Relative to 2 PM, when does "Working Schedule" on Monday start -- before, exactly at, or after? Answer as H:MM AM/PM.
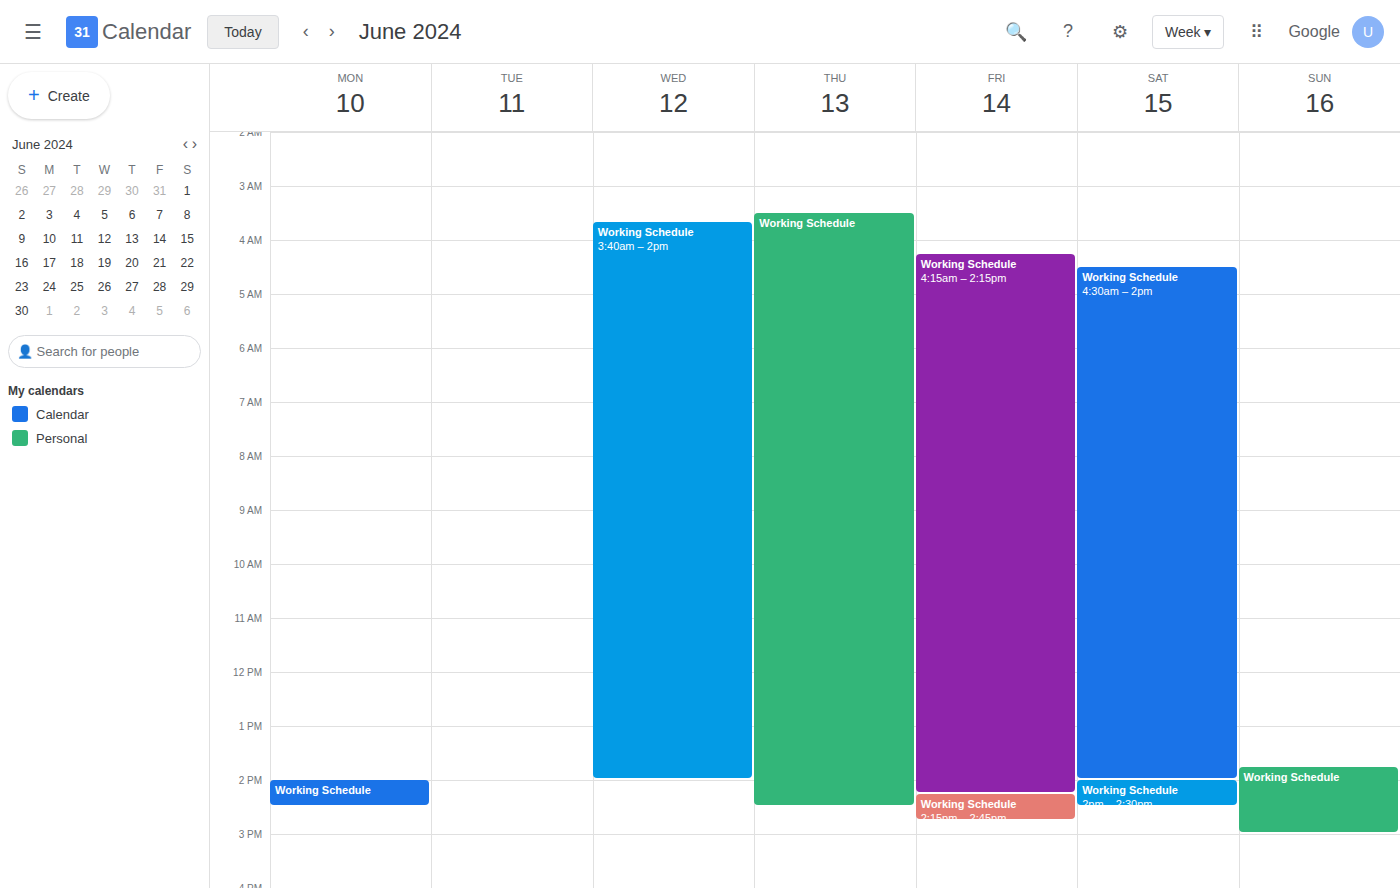
2:00 PM -- exactly at 2 PM, on the 2 PM line.